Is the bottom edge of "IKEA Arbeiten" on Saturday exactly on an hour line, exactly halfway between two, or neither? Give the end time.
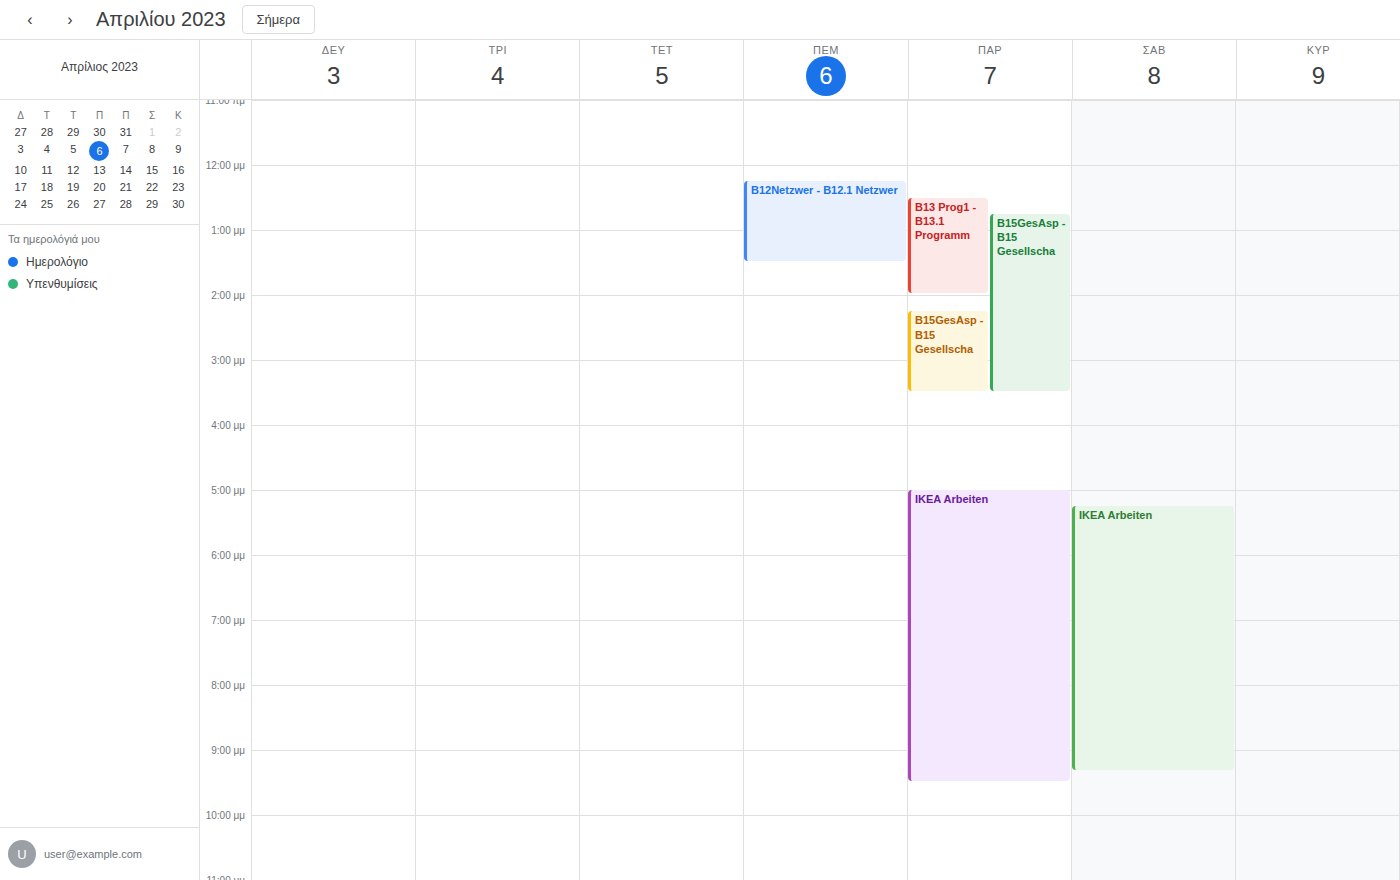
9:20 PM -- neither: 20 minutes below the 9 PM line and 40 minutes above the 10 PM line.